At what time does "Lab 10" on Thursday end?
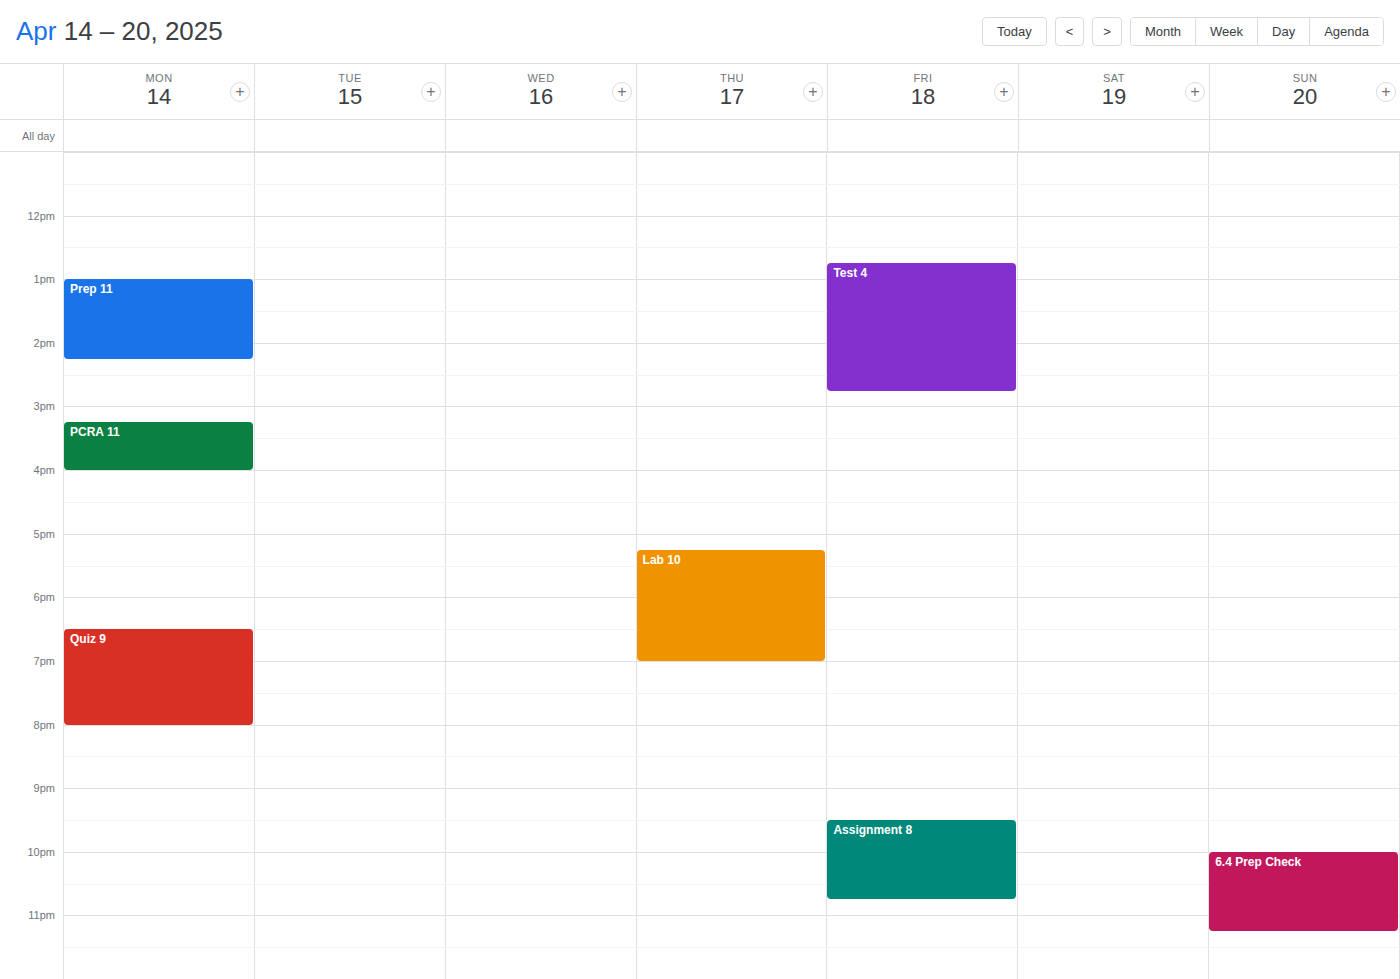
7:00 PM